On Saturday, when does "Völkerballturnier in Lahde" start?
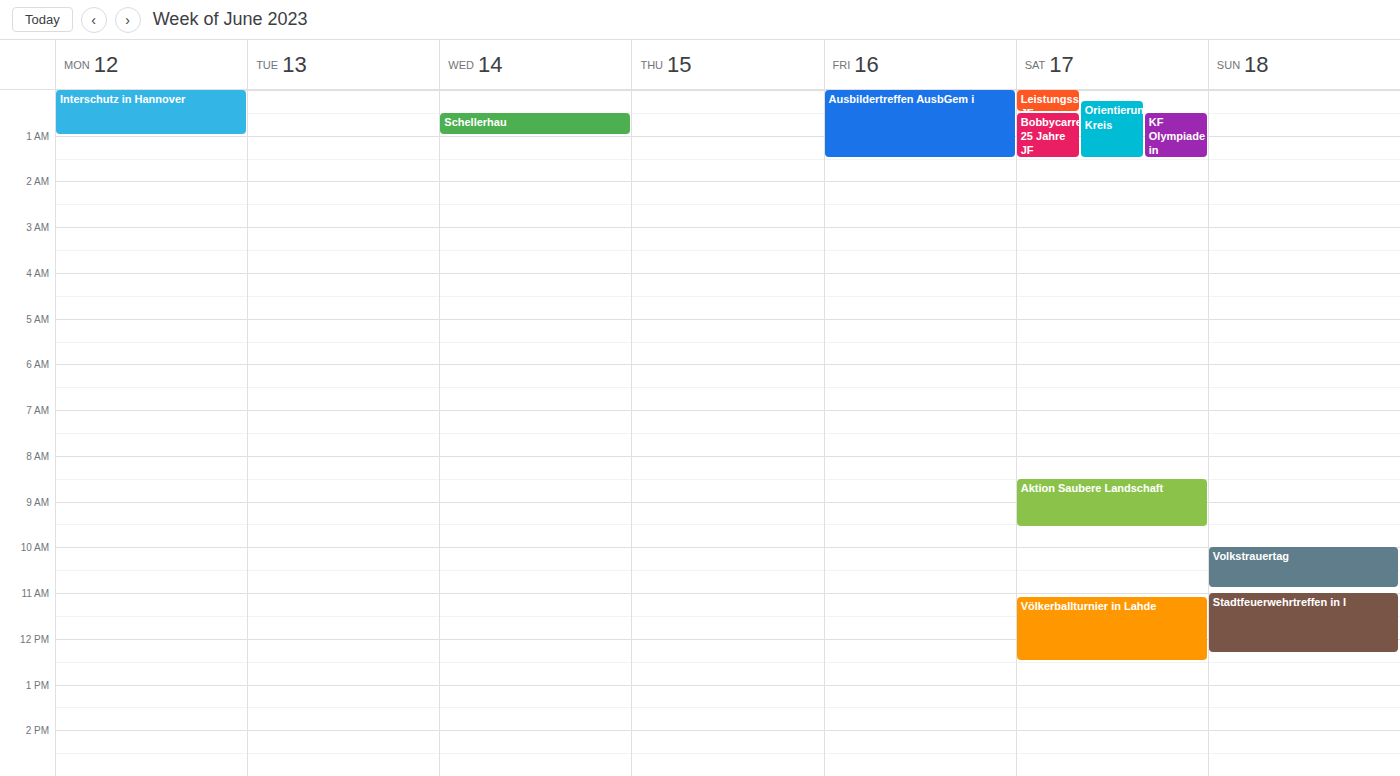
11:05 AM